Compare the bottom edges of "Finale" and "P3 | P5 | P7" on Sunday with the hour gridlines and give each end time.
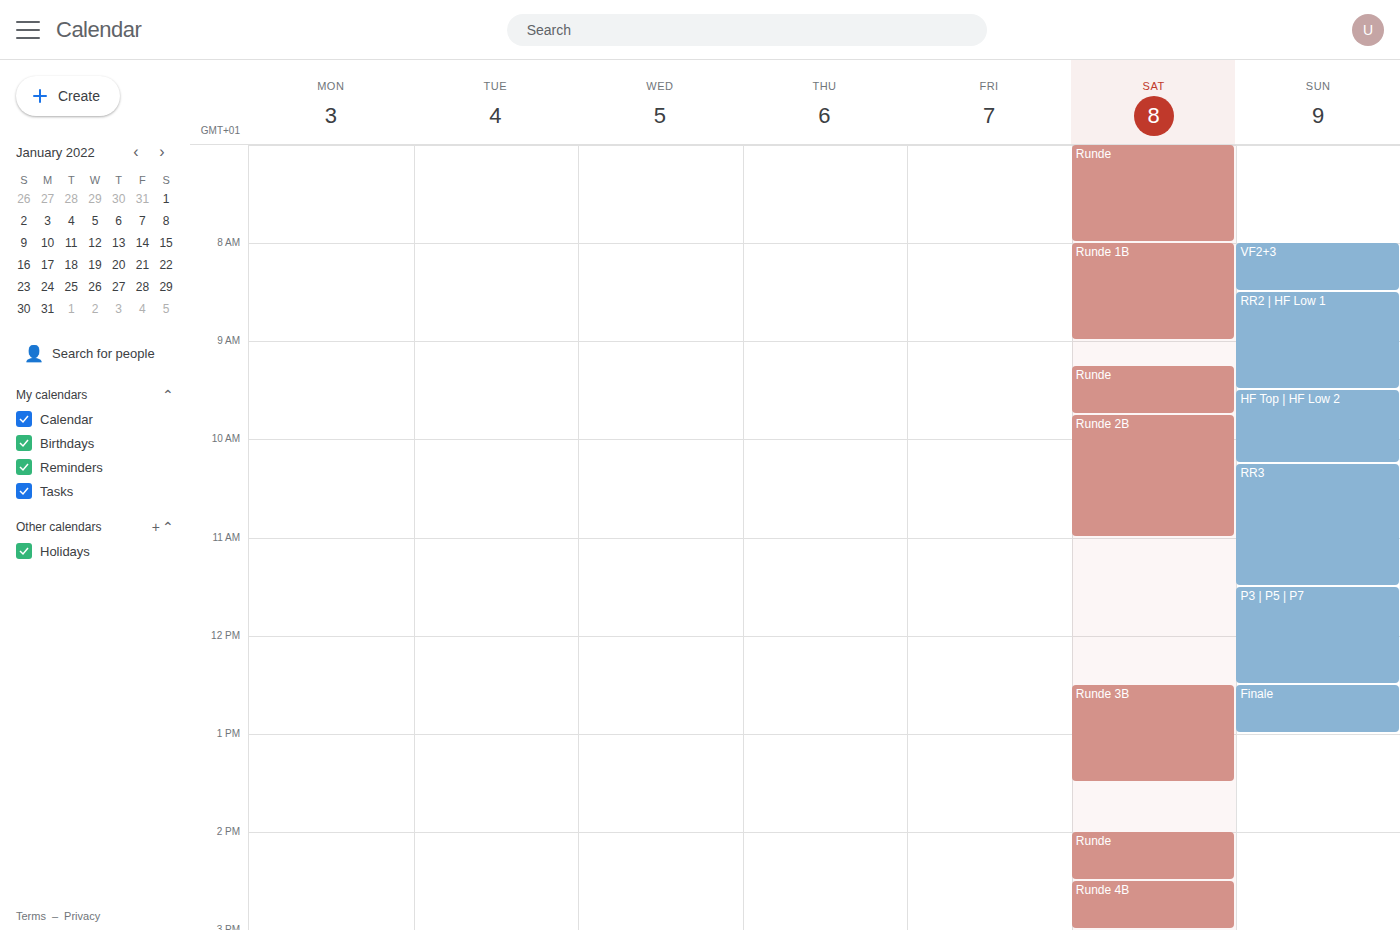
"Finale": 13:00, exactly on the 13:00 line. "P3 | P5 | P7": 12:30, halfway between the 12:00 and 13:00 lines.